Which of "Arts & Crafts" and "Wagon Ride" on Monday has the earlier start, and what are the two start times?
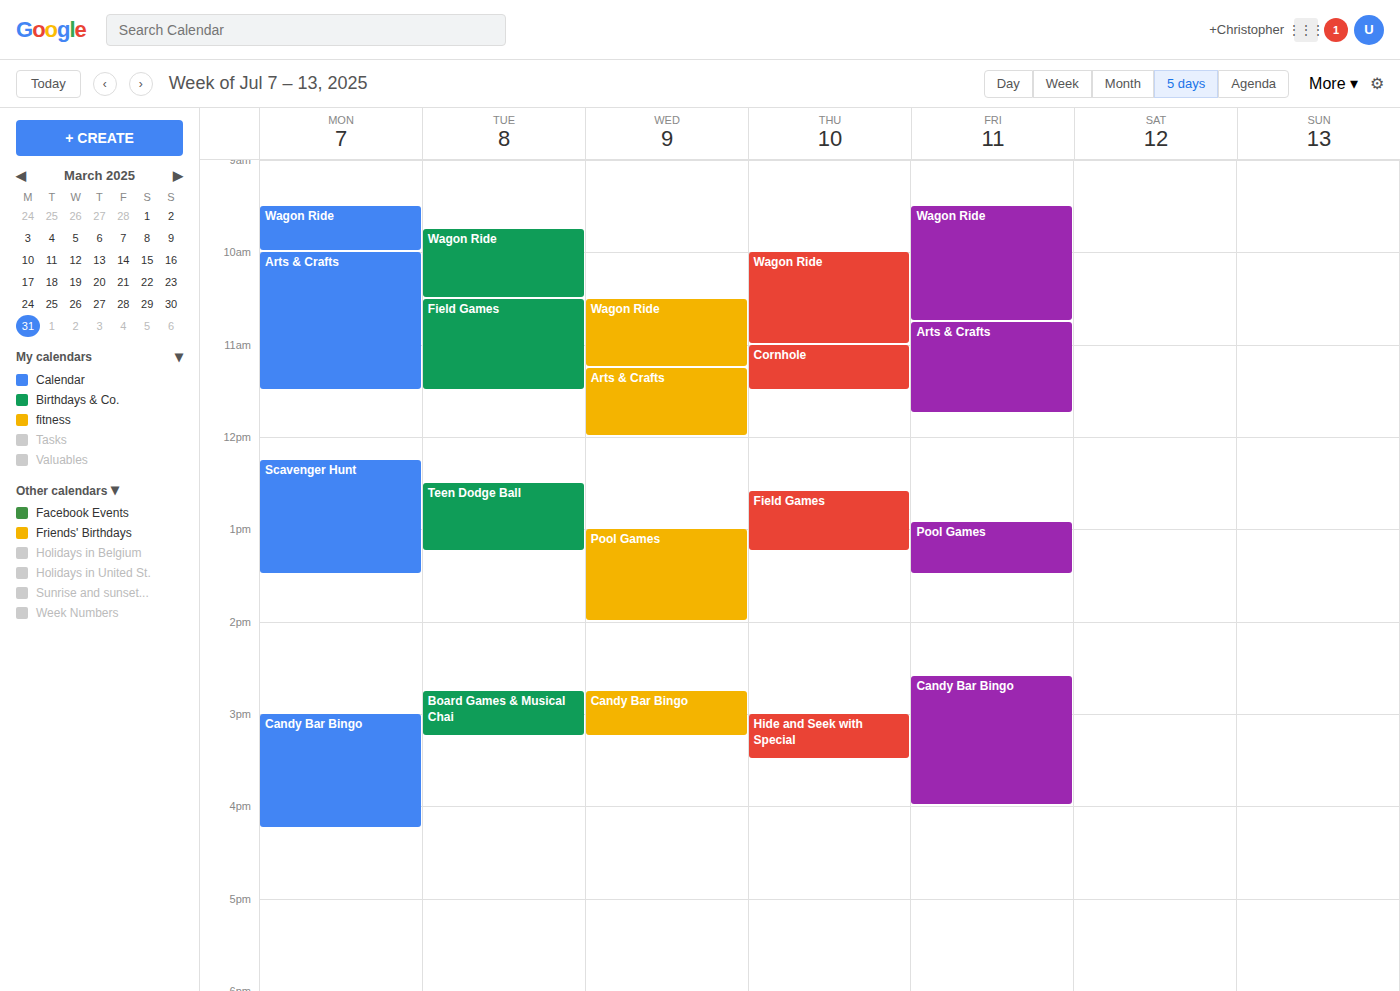
"Wagon Ride" 9:30 AM; "Arts & Crafts" 10:00 AM.